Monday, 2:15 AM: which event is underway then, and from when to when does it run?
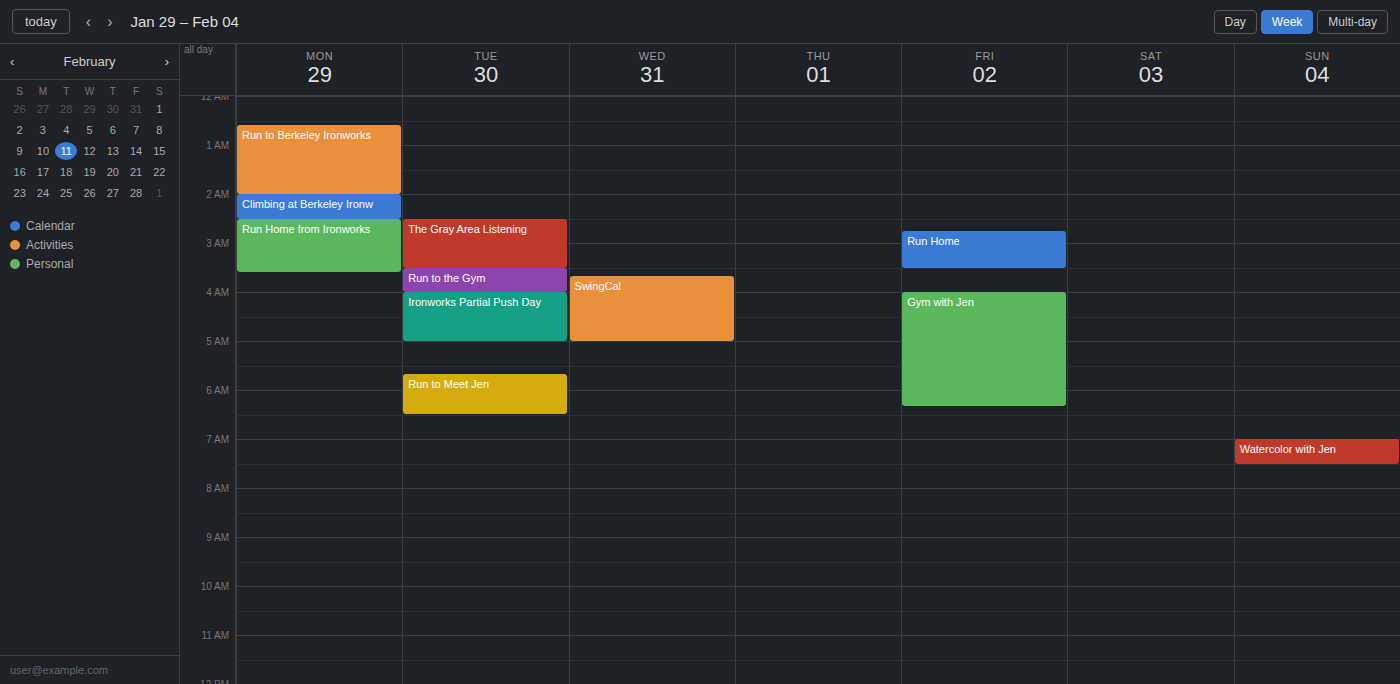
"Climbing at Berkeley Ironw", 2:00 AM to 2:30 AM